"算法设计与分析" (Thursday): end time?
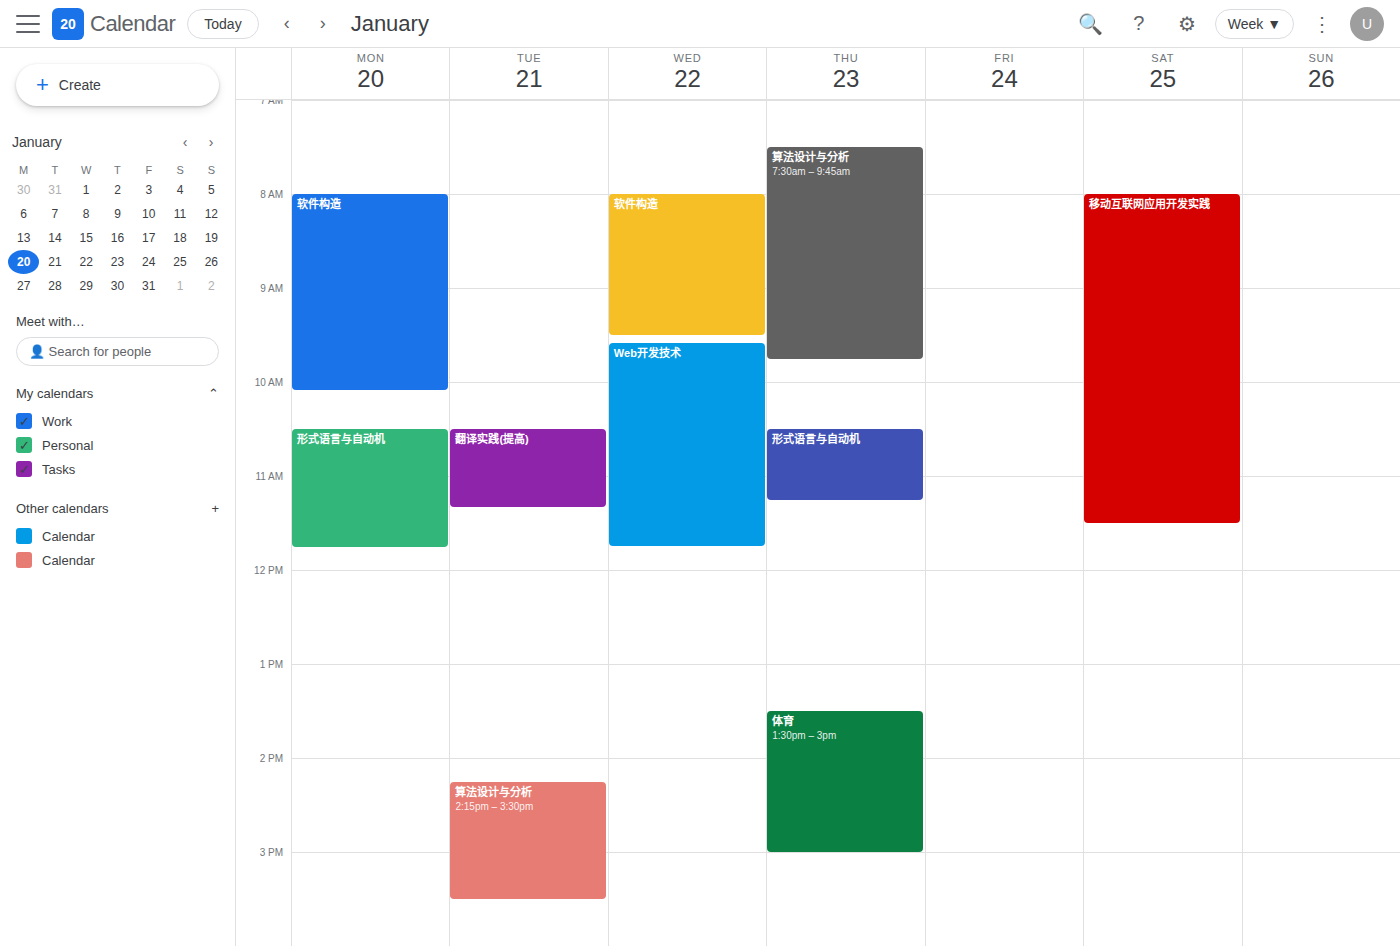
9:45 AM